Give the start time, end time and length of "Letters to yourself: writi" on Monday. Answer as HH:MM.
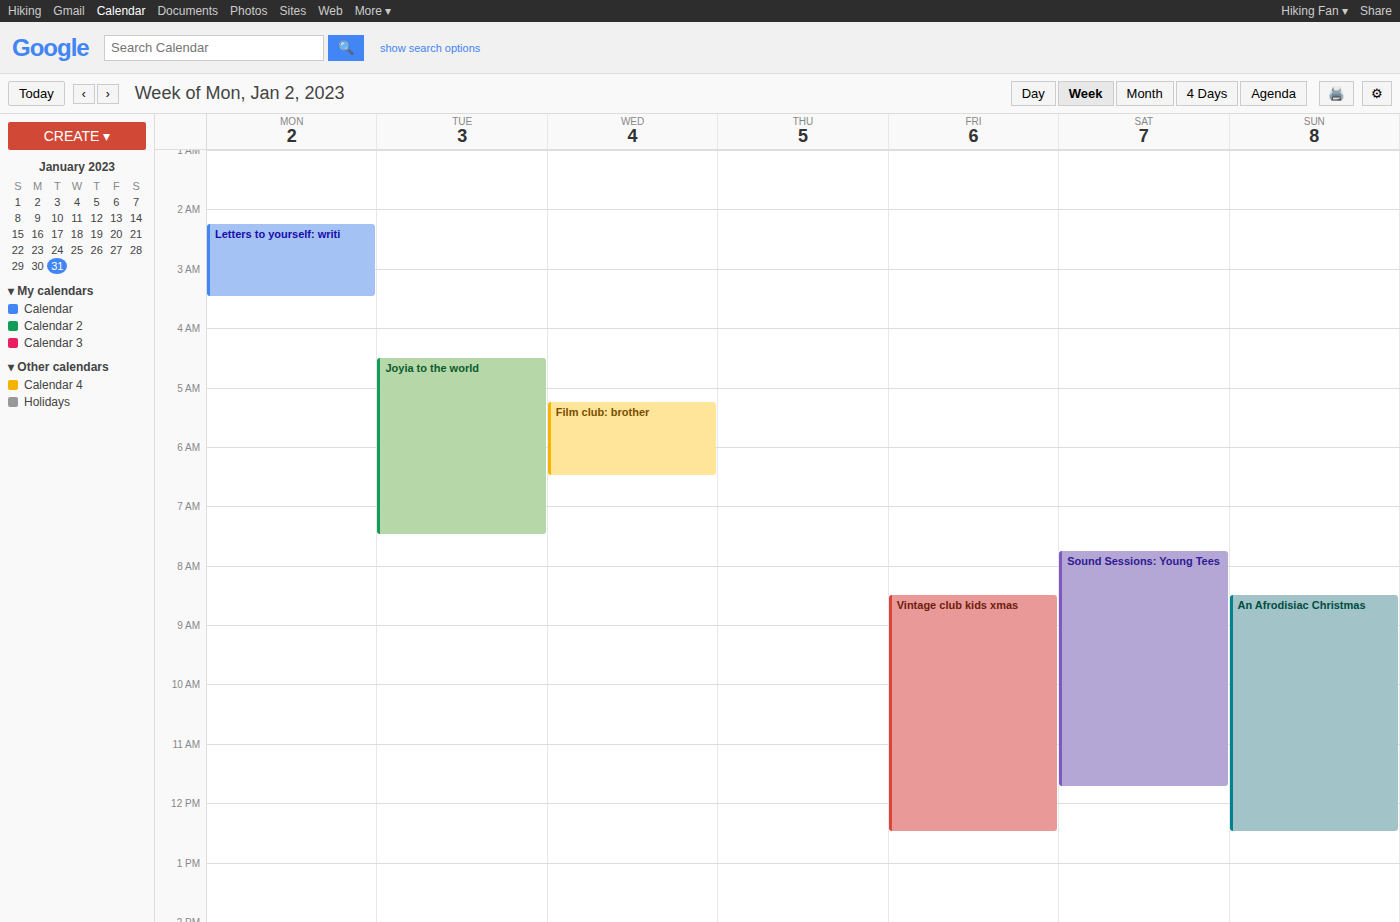
02:15 to 03:30, 1 hour 15 minutes